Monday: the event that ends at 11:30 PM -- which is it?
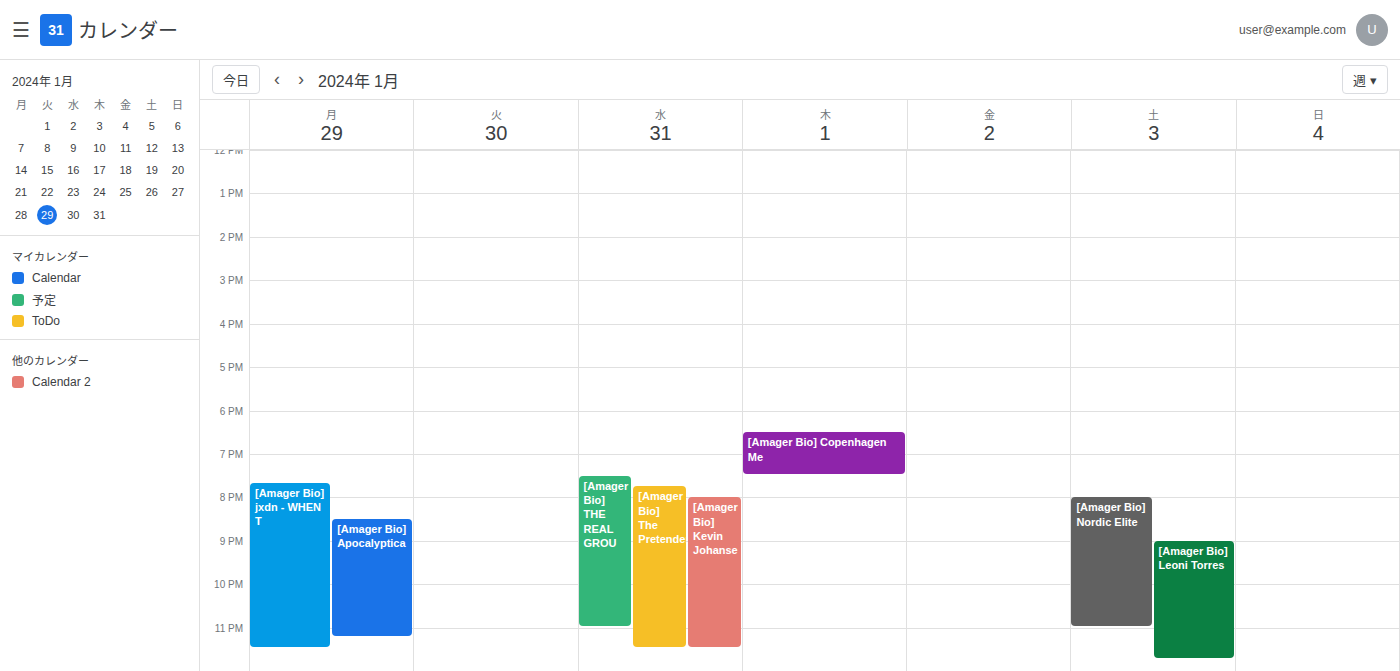
"[Amager Bio] jxdn - WHEN T"